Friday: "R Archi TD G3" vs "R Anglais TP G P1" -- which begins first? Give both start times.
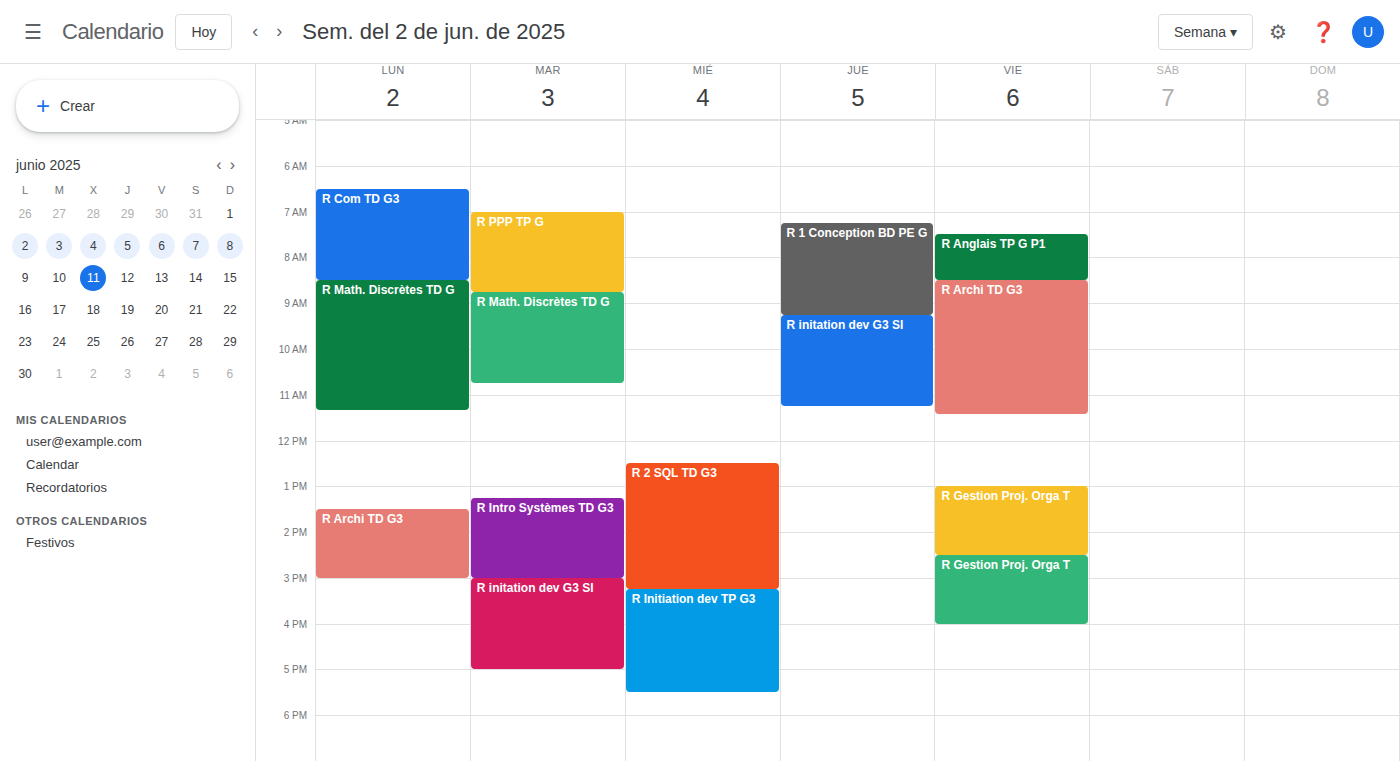
"R Anglais TP G P1" 7:30 AM; "R Archi TD G3" 8:30 AM.